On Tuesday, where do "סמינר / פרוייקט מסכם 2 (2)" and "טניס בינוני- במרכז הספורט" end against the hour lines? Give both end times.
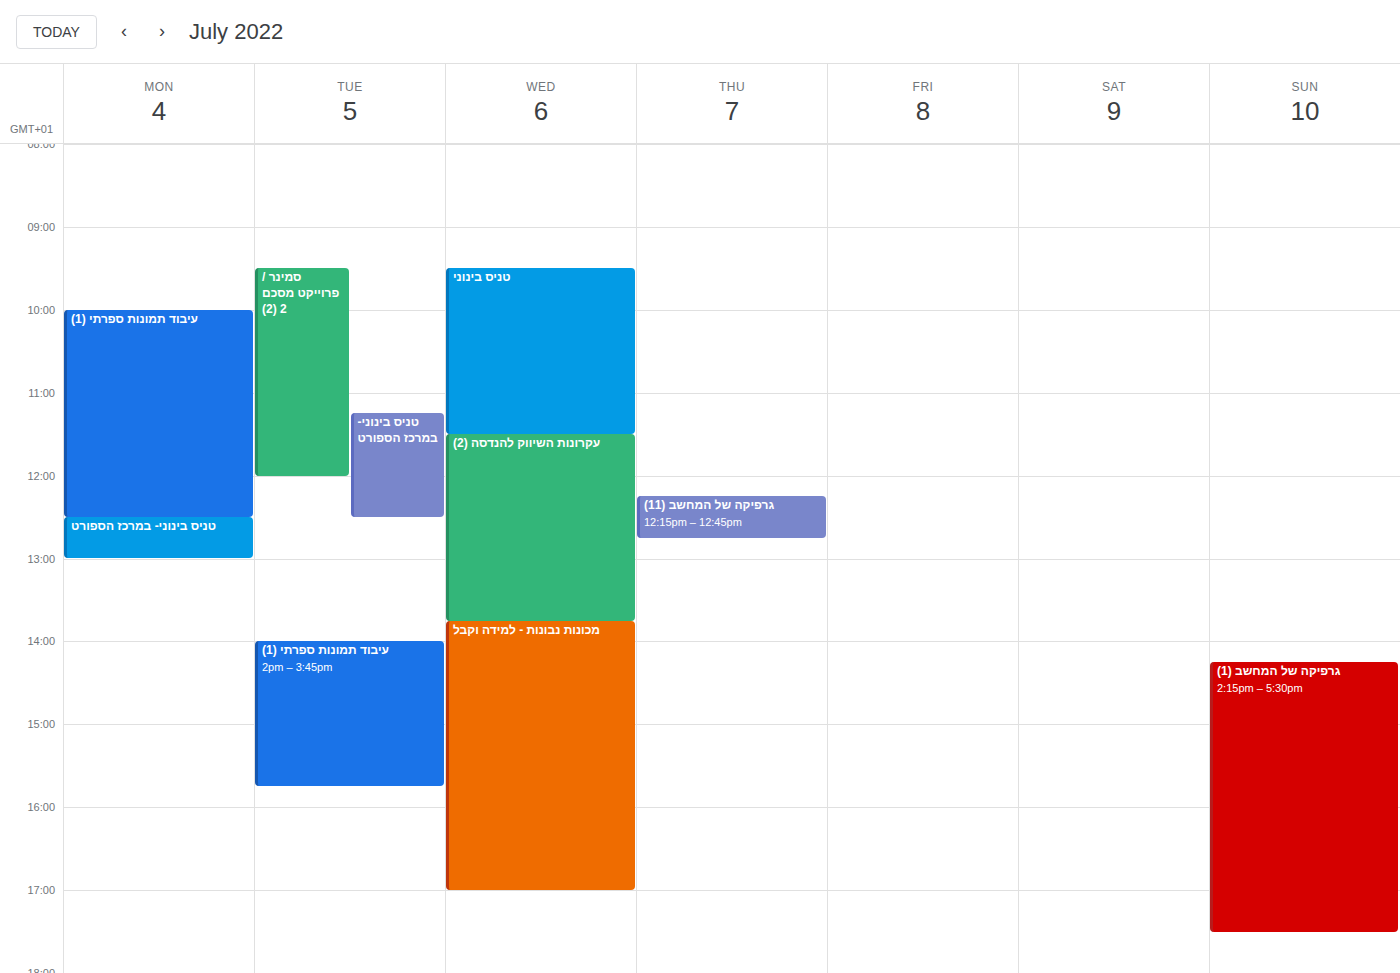
"סמינר / פרוייקט מסכם 2 (2)": 12:00 PM, exactly on the 12 PM line. "טניס בינוני- במרכז הספורט": 12:30 PM, halfway between the 12 PM and 1 PM lines.